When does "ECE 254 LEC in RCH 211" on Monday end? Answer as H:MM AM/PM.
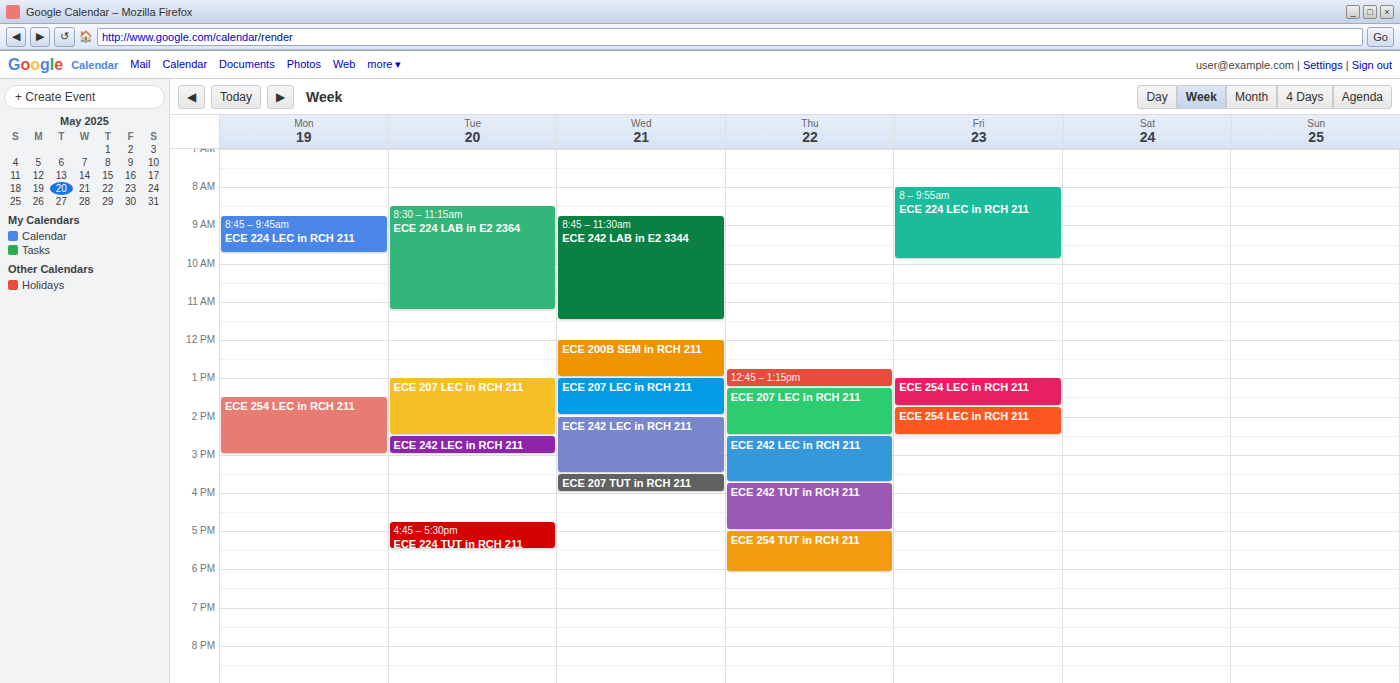
3:00 PM